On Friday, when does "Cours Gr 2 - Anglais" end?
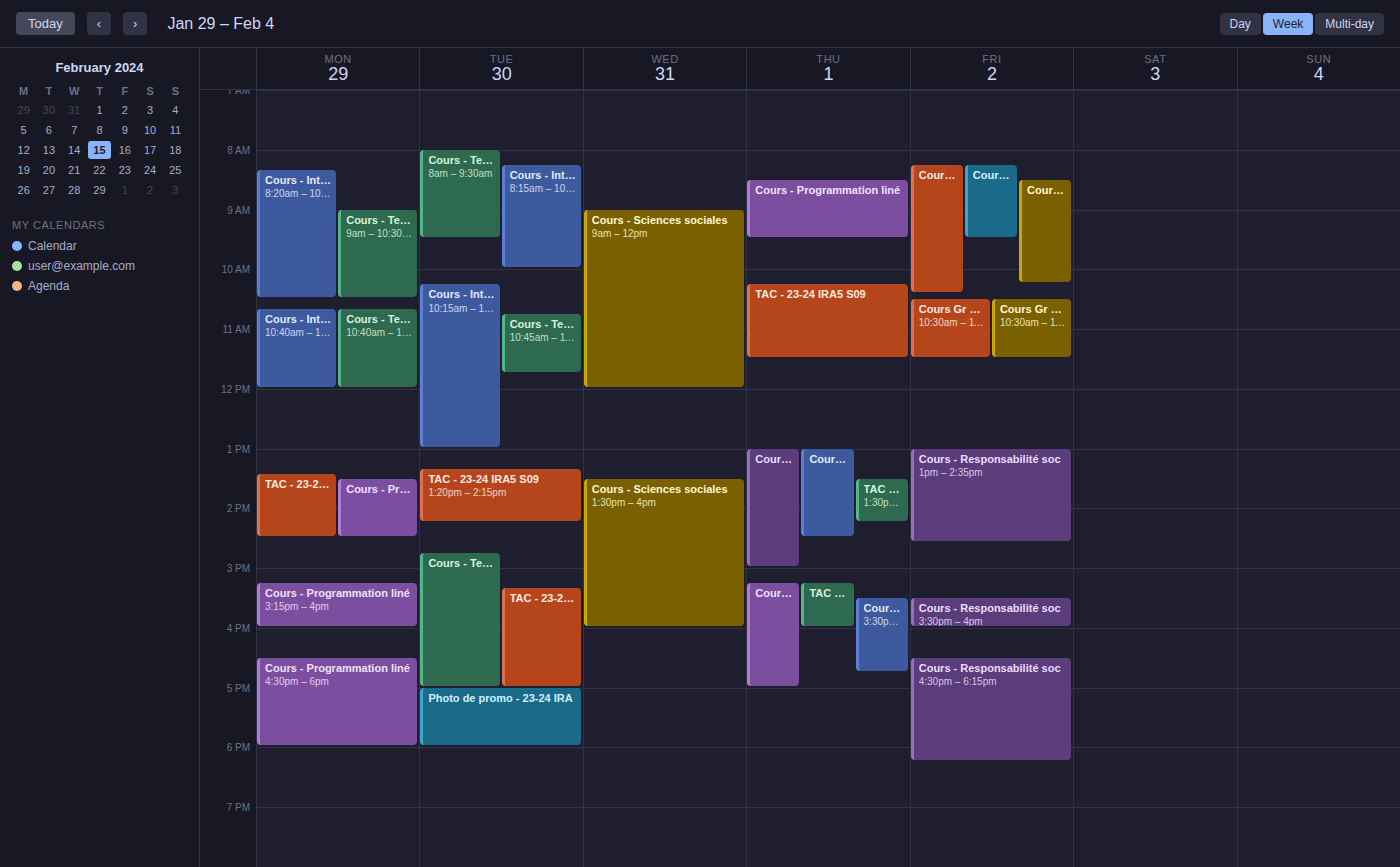
09:30